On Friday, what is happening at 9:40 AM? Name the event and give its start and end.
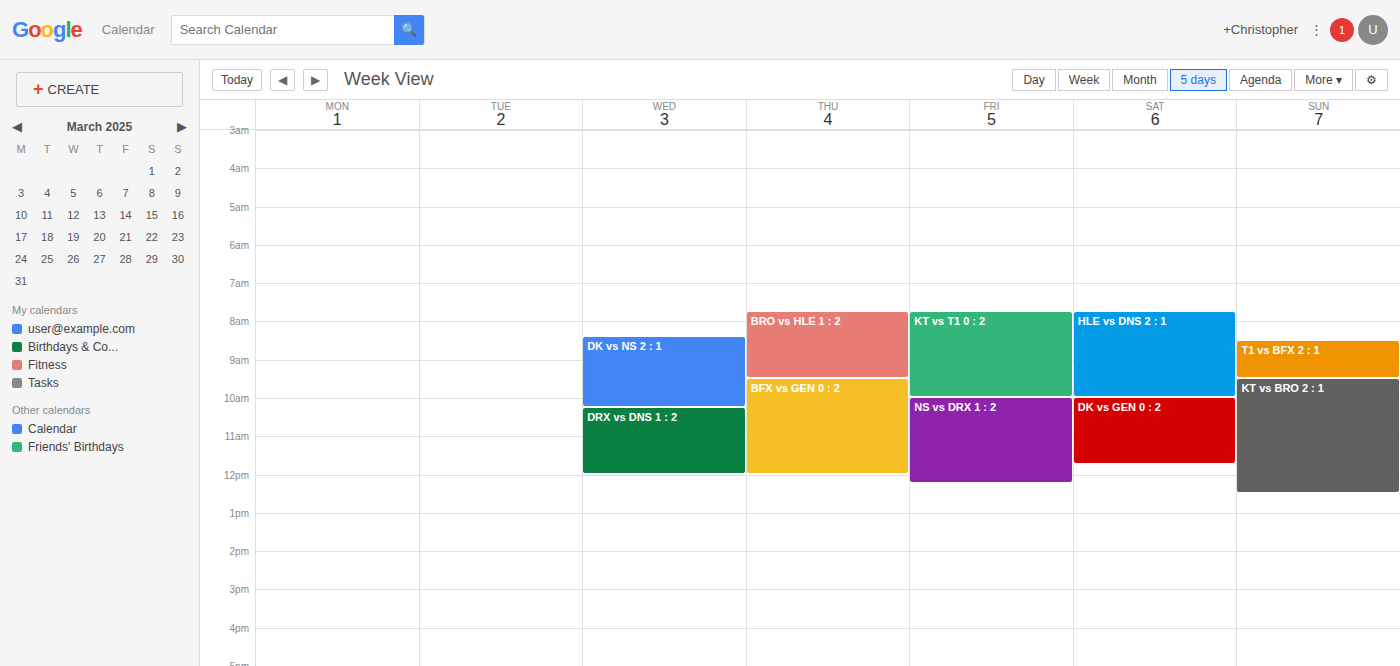
"KT vs T1 0 : 2", 7:45 AM to 10:00 AM